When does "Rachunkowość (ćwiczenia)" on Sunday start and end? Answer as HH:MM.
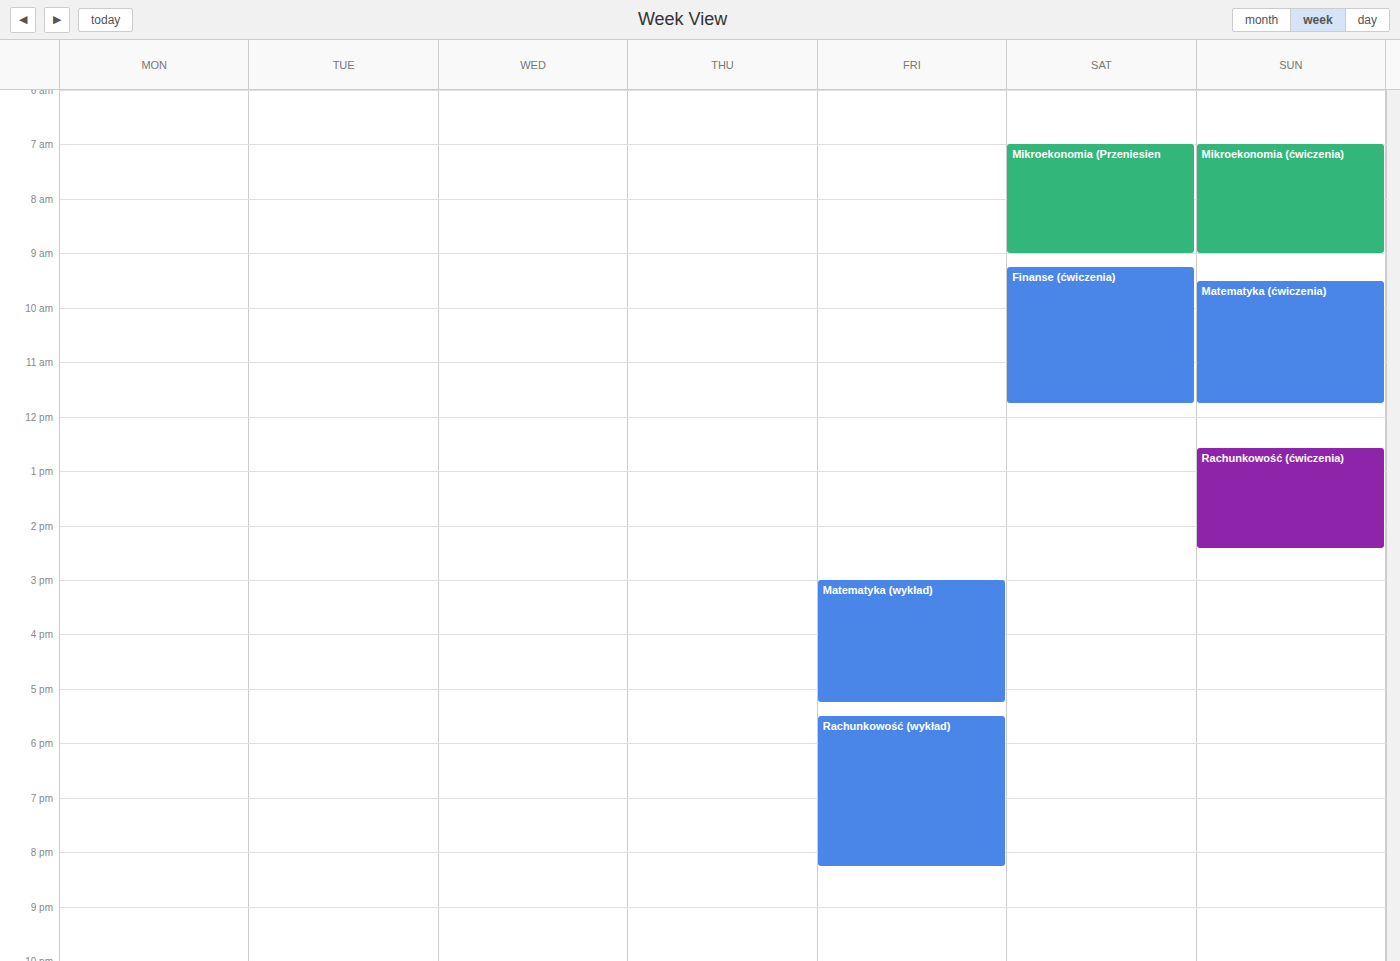
12:35 to 14:25